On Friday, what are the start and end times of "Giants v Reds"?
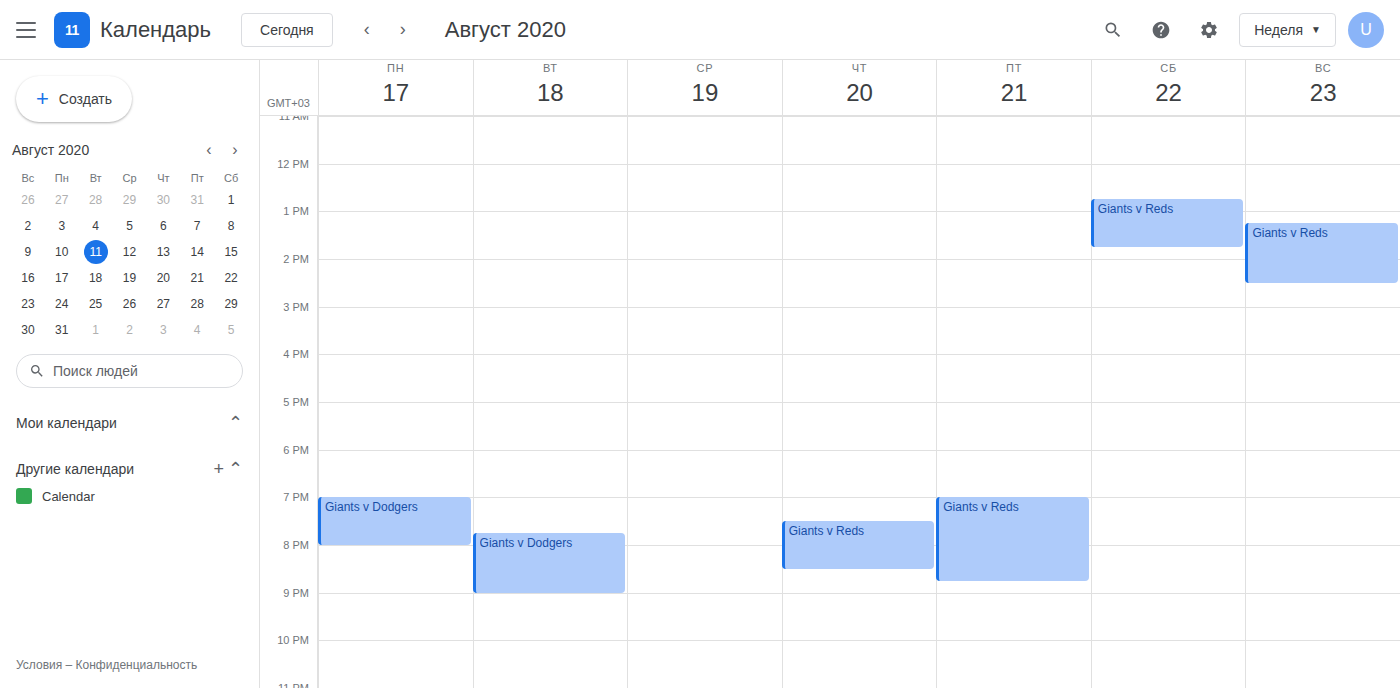
7:00 PM to 8:45 PM